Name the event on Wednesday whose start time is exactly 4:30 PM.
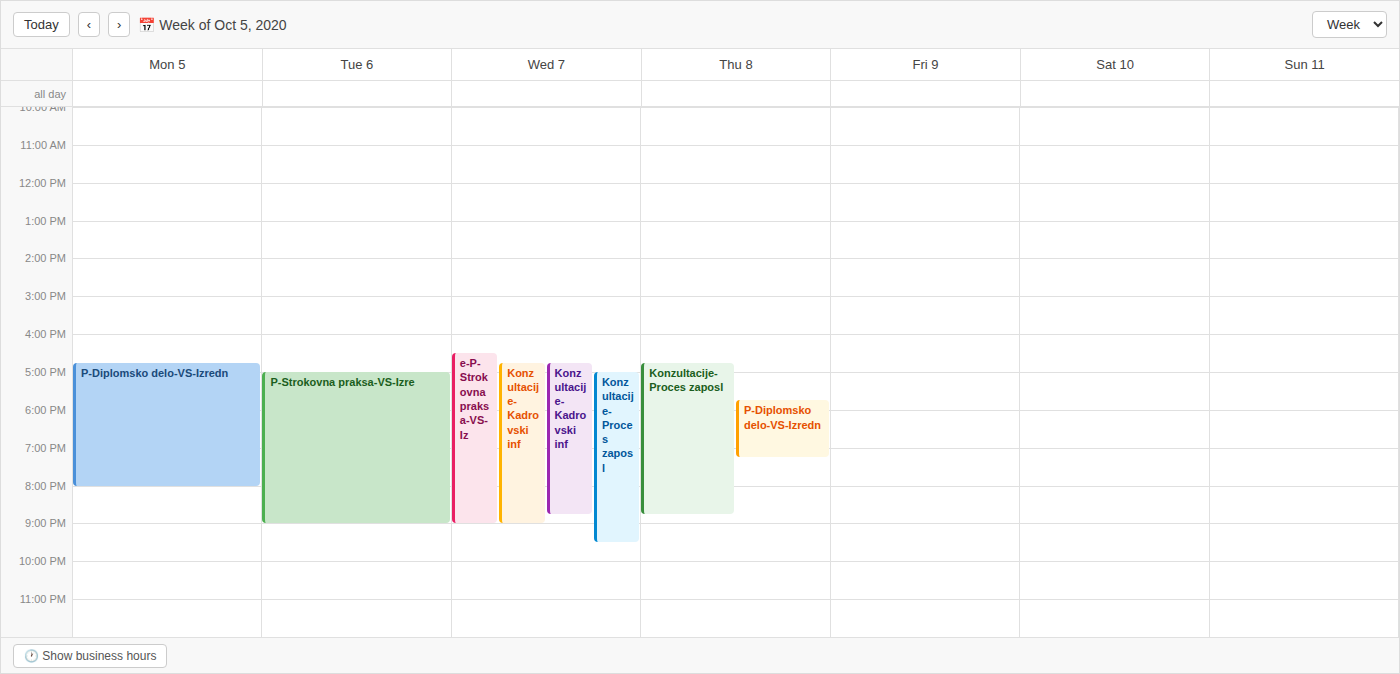
"e-P-Strokovna praksa-VS-Iz"